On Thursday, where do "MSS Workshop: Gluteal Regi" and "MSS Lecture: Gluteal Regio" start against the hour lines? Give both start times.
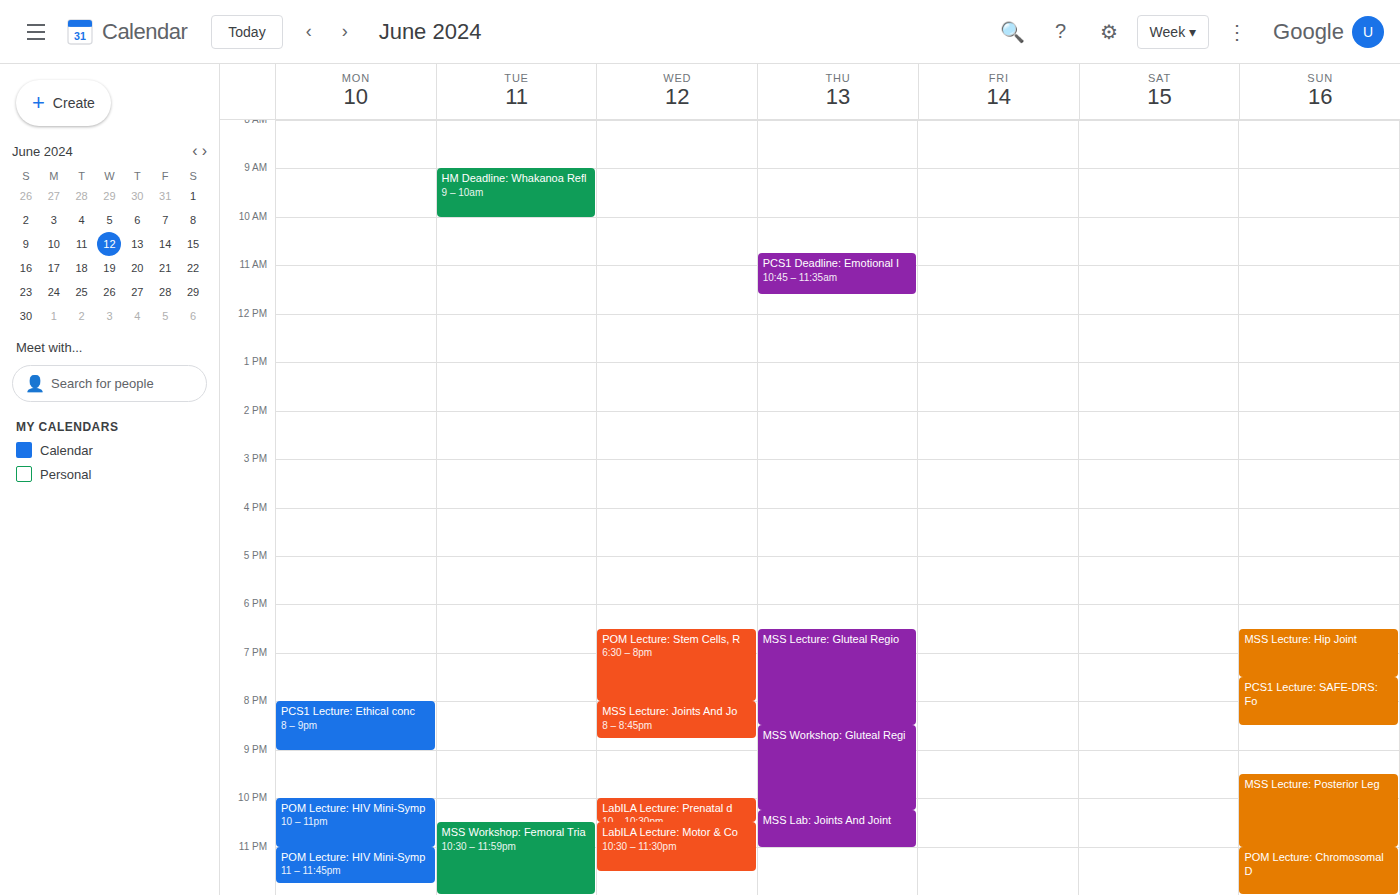
"MSS Workshop: Gluteal Regi": 8:30 PM, halfway between the 8 PM and 9 PM lines. "MSS Lecture: Gluteal Regio": 6:30 PM, halfway between the 6 PM and 7 PM lines.